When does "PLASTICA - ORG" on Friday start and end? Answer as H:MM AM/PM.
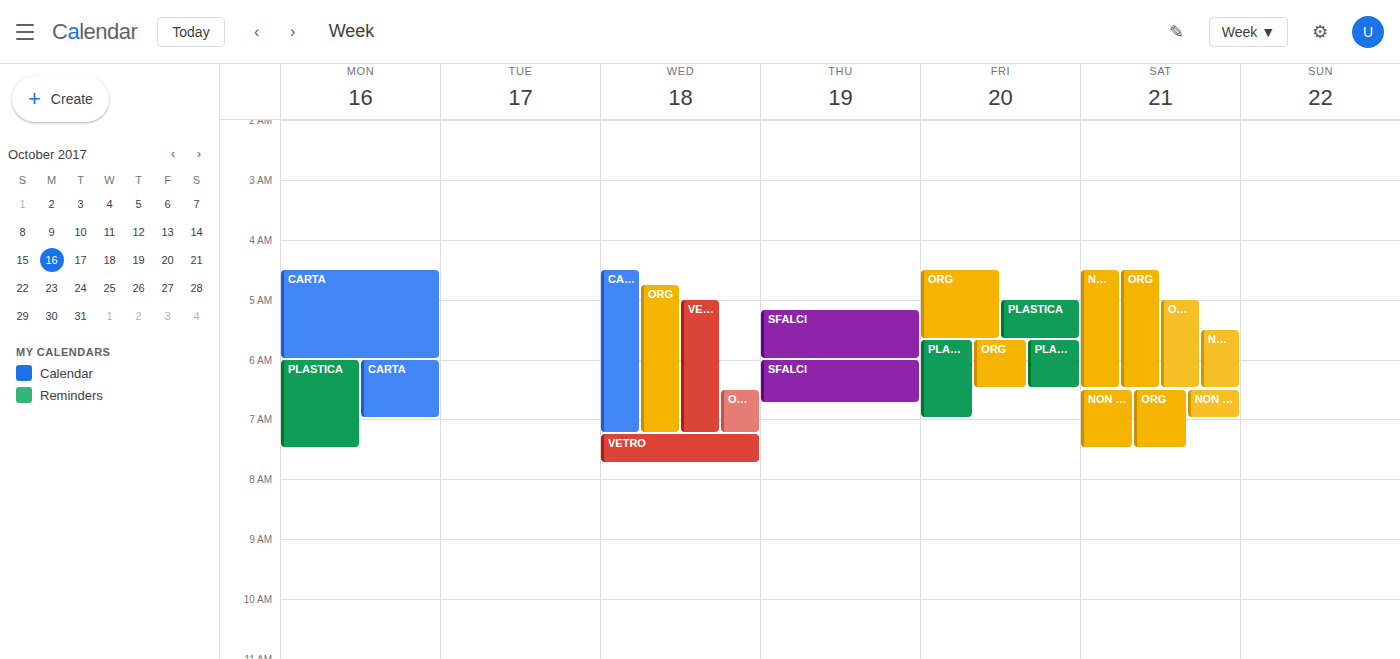
5:40 AM to 6:30 AM